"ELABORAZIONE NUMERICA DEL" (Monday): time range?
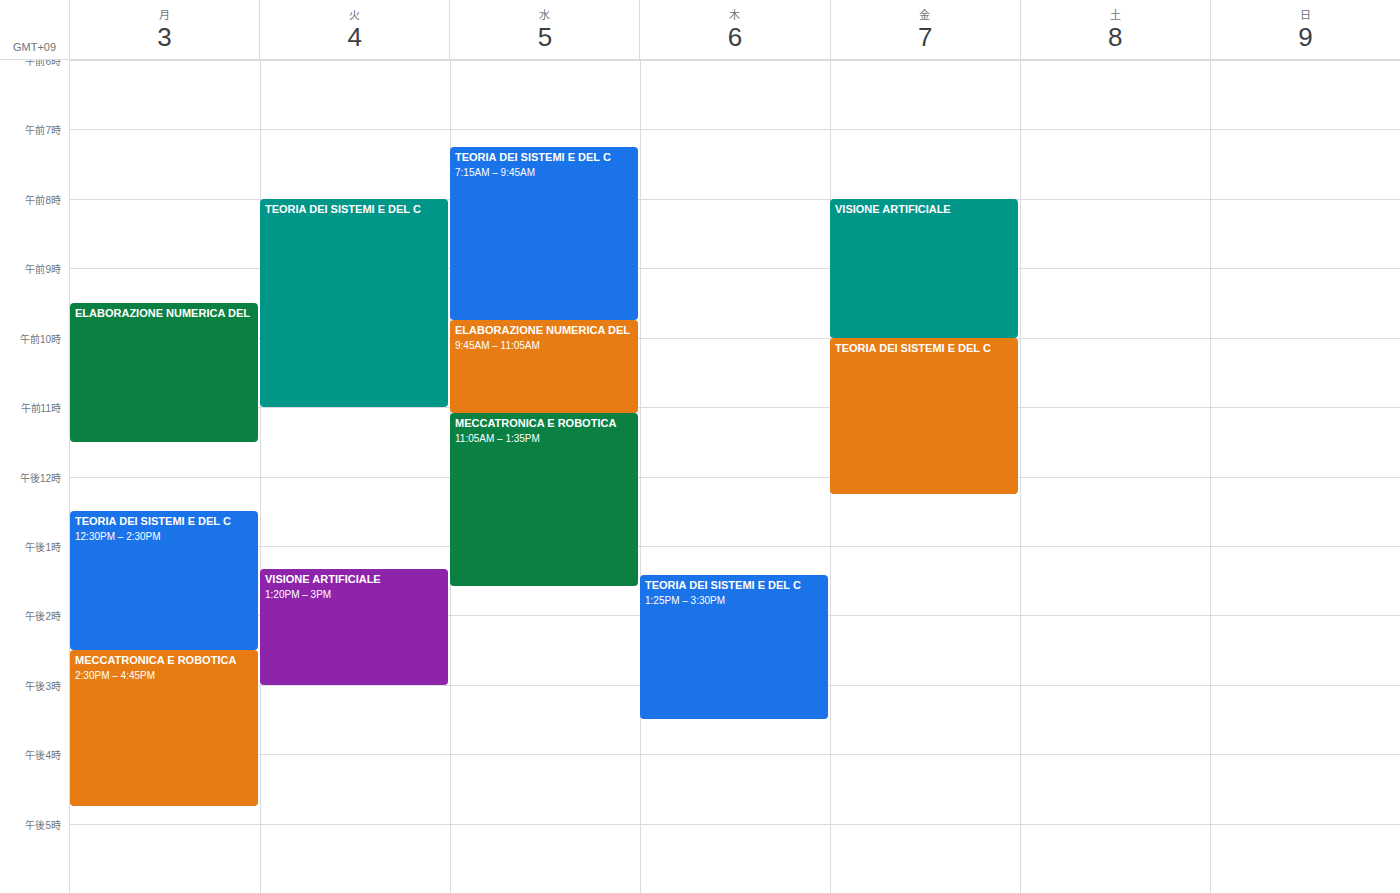
09:30 to 11:30